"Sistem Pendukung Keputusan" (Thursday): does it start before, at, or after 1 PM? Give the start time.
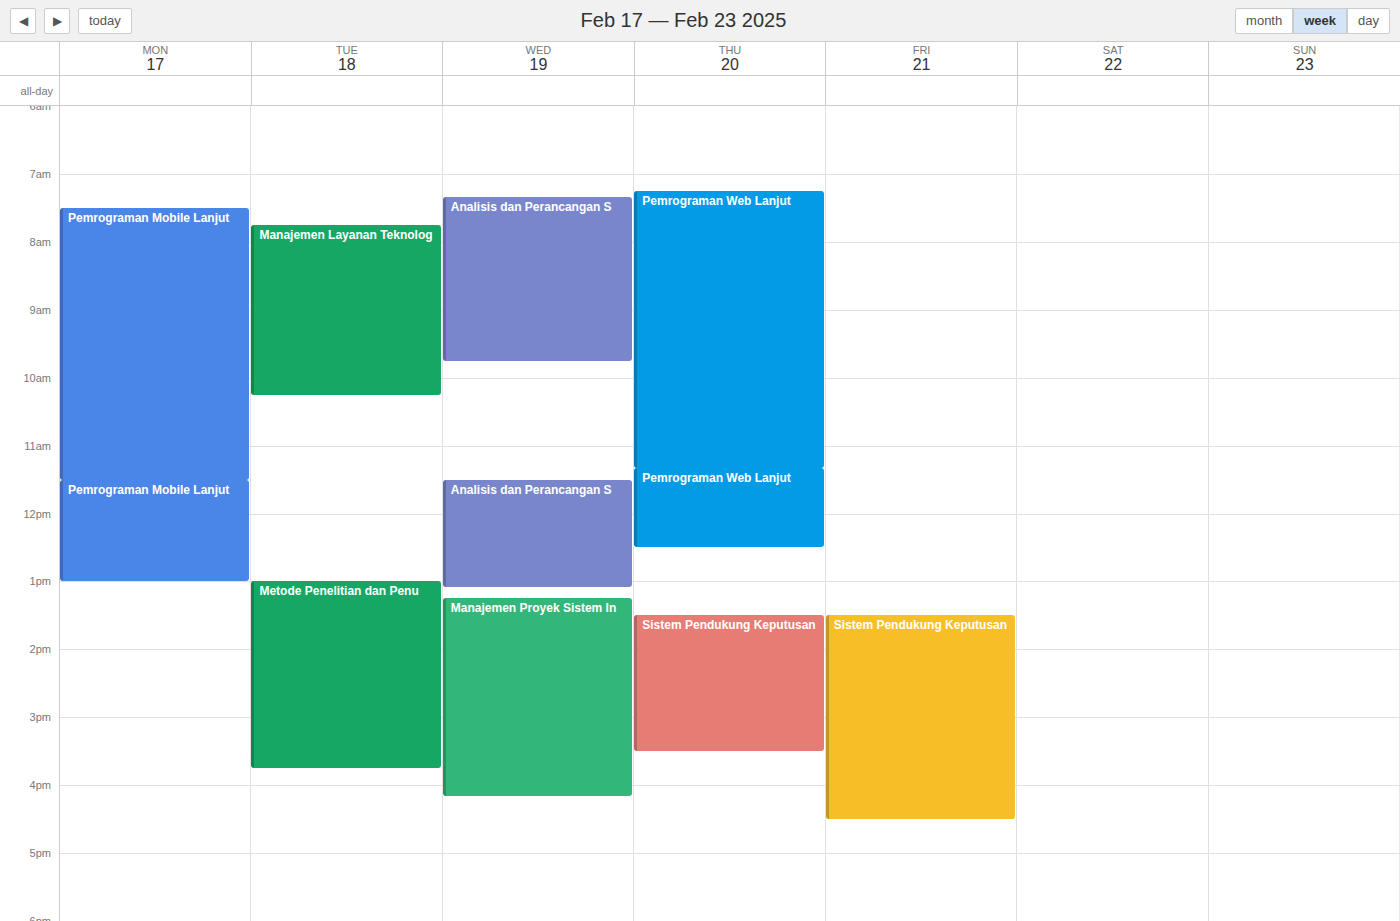
1:30 PM -- after 1 PM, 30 minutes below the 1 PM line.